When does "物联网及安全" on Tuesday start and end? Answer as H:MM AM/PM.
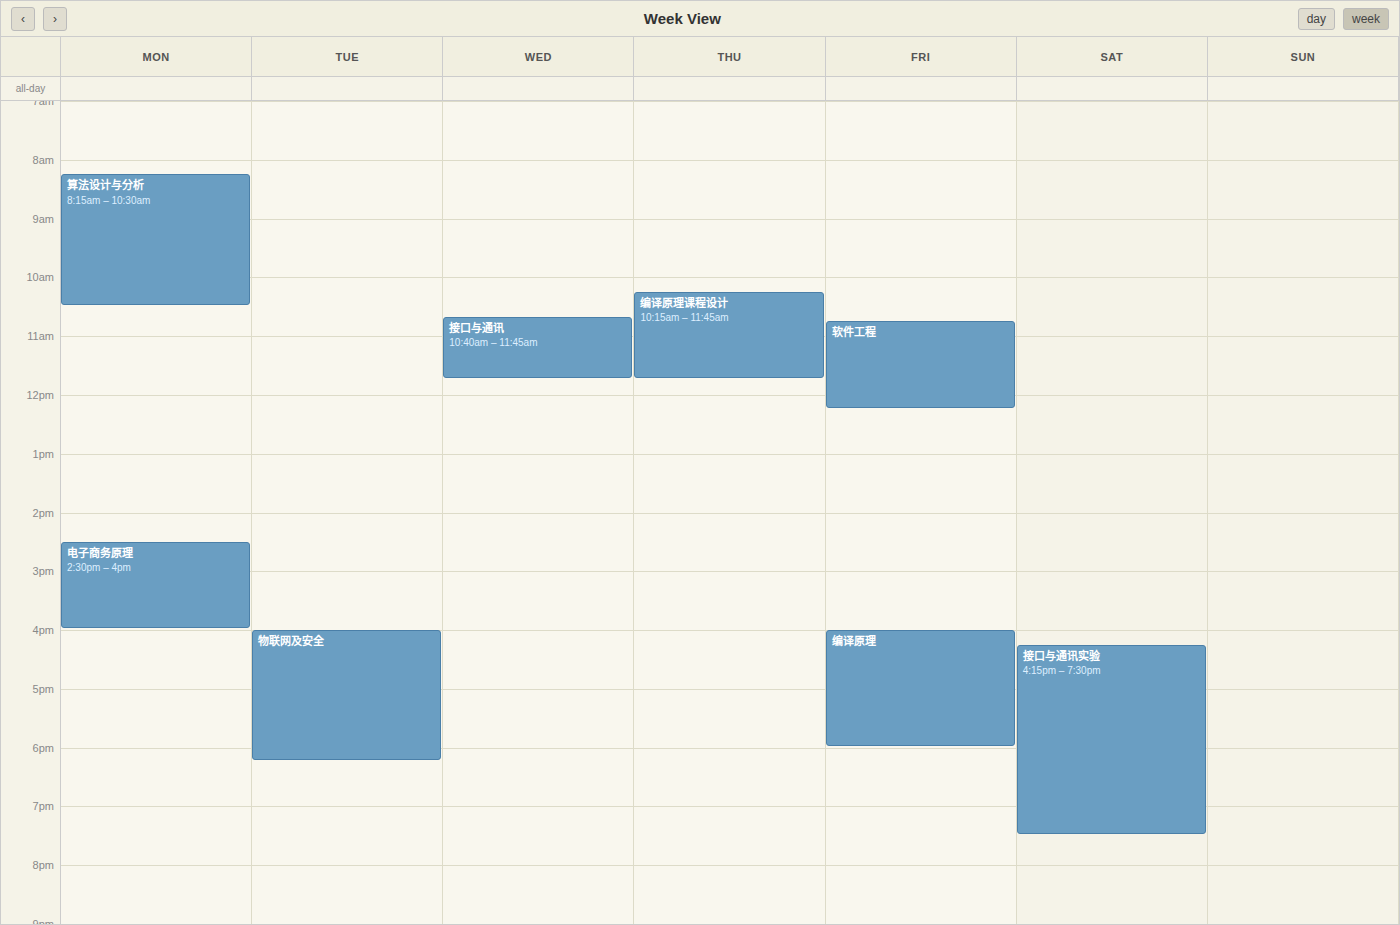
4:00 PM to 6:15 PM